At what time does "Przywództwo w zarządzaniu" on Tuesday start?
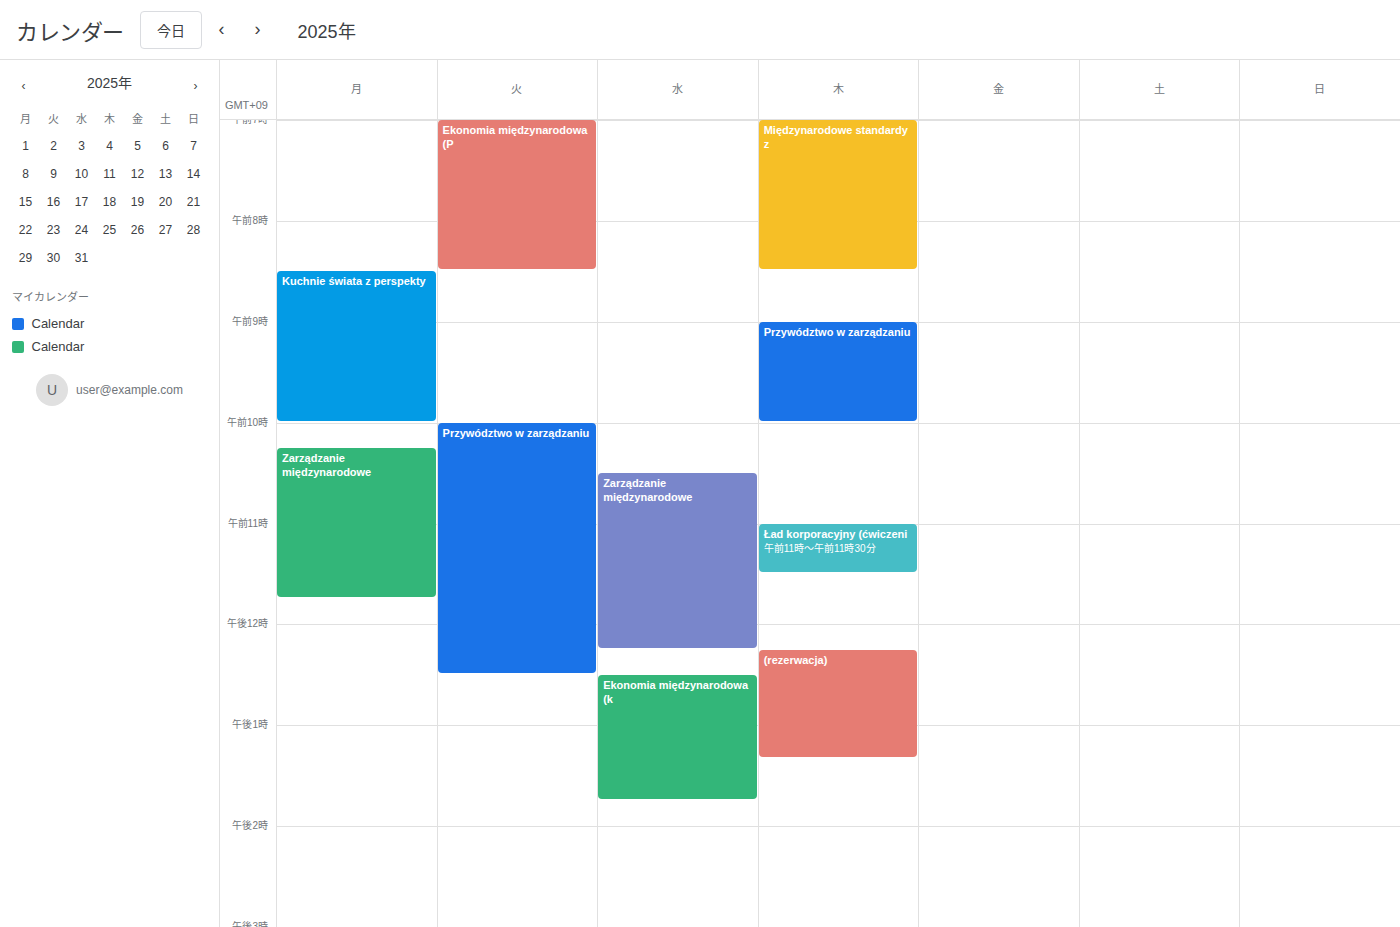
10:00 AM